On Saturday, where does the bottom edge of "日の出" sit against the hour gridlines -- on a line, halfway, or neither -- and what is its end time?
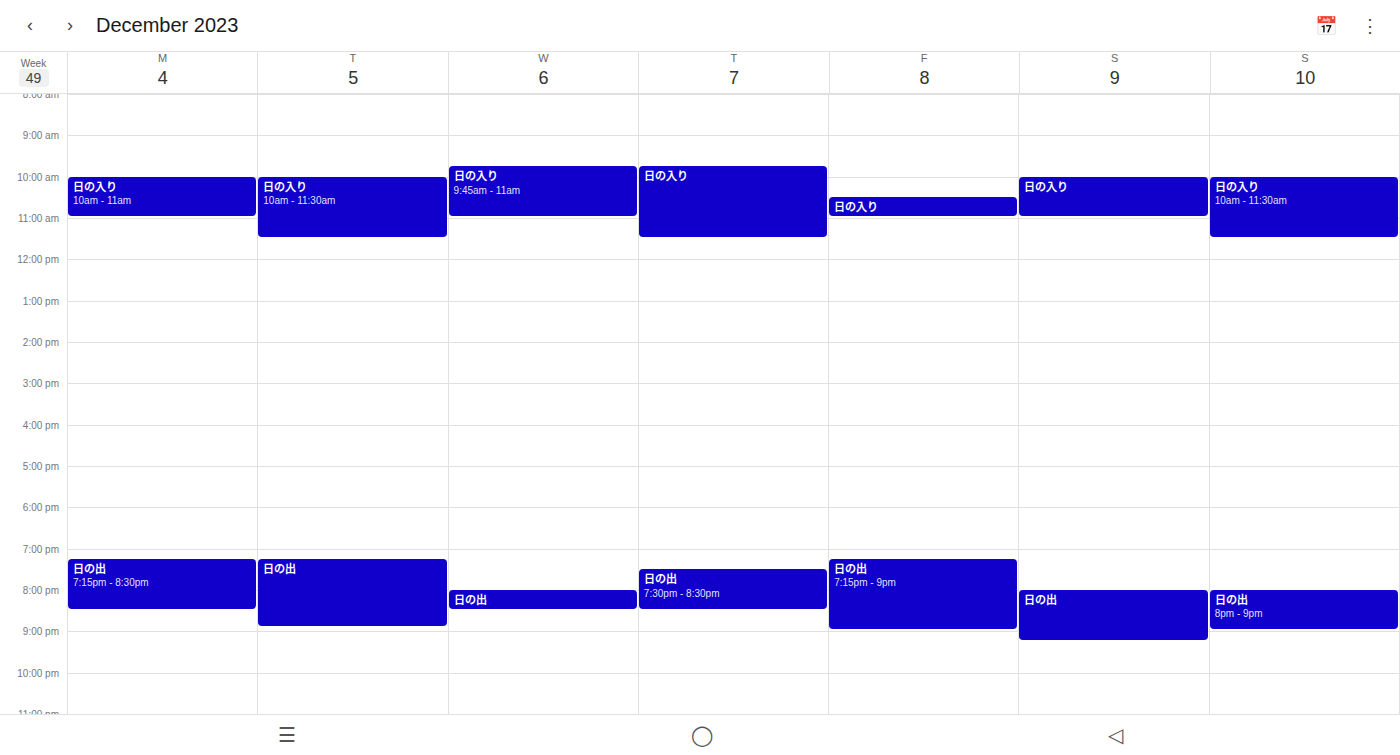
9:15 PM -- neither: a quarter of the way from the 9 PM line to the 10 PM line.